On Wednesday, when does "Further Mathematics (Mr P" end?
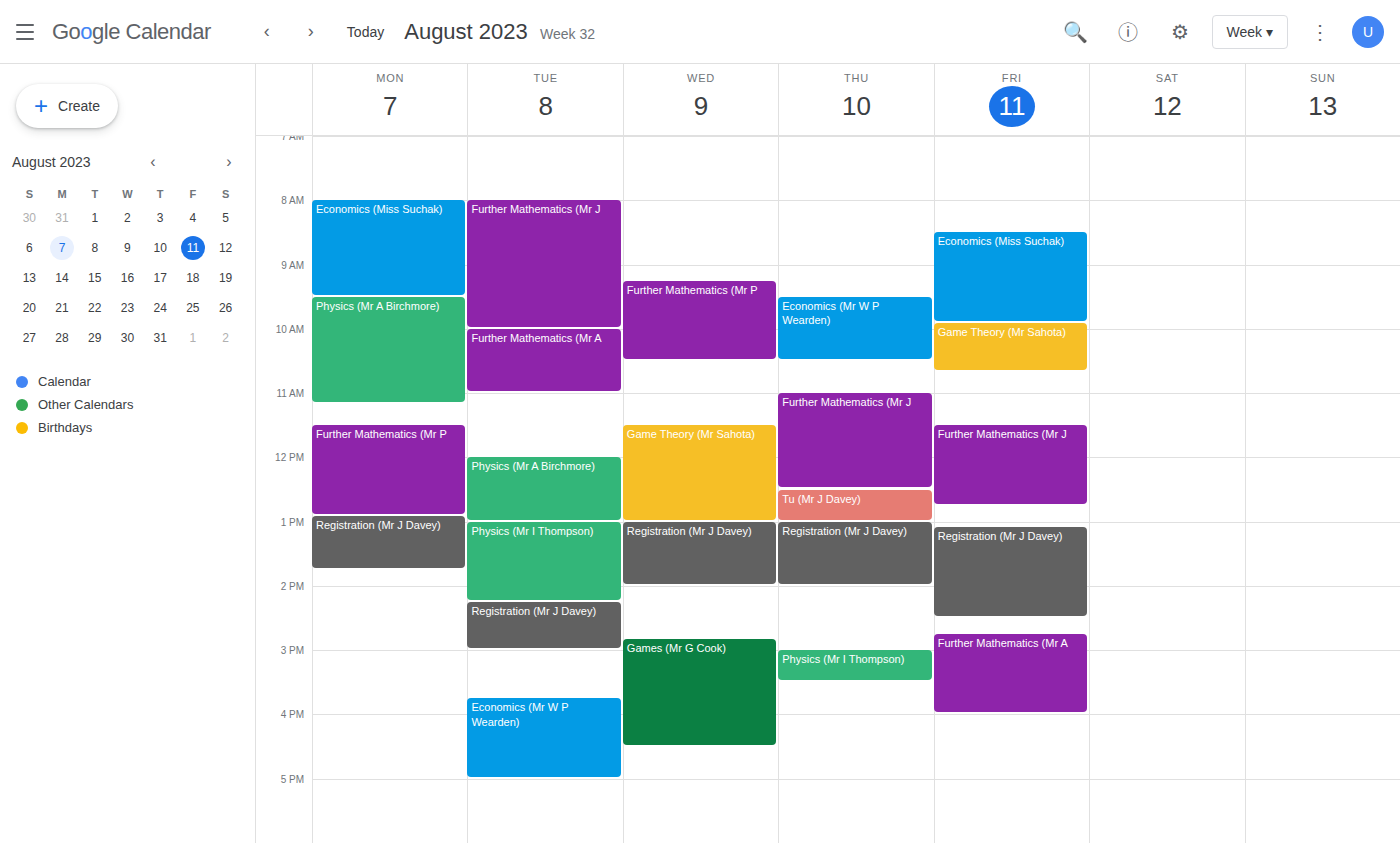
10:30 AM